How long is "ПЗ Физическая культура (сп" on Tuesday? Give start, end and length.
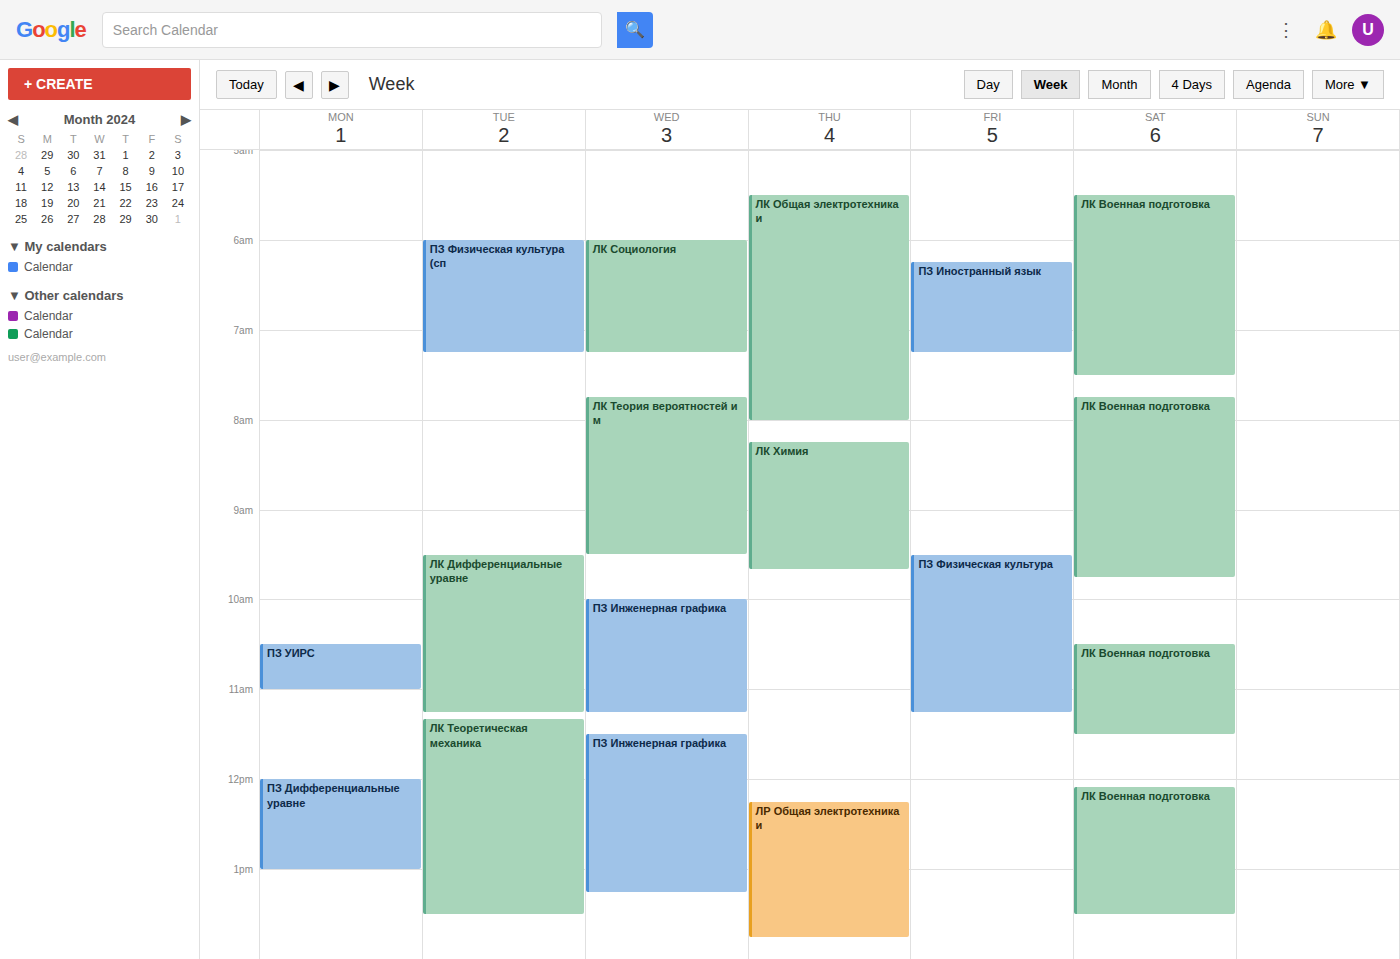
06:00 to 07:15, 1 hour 15 minutes